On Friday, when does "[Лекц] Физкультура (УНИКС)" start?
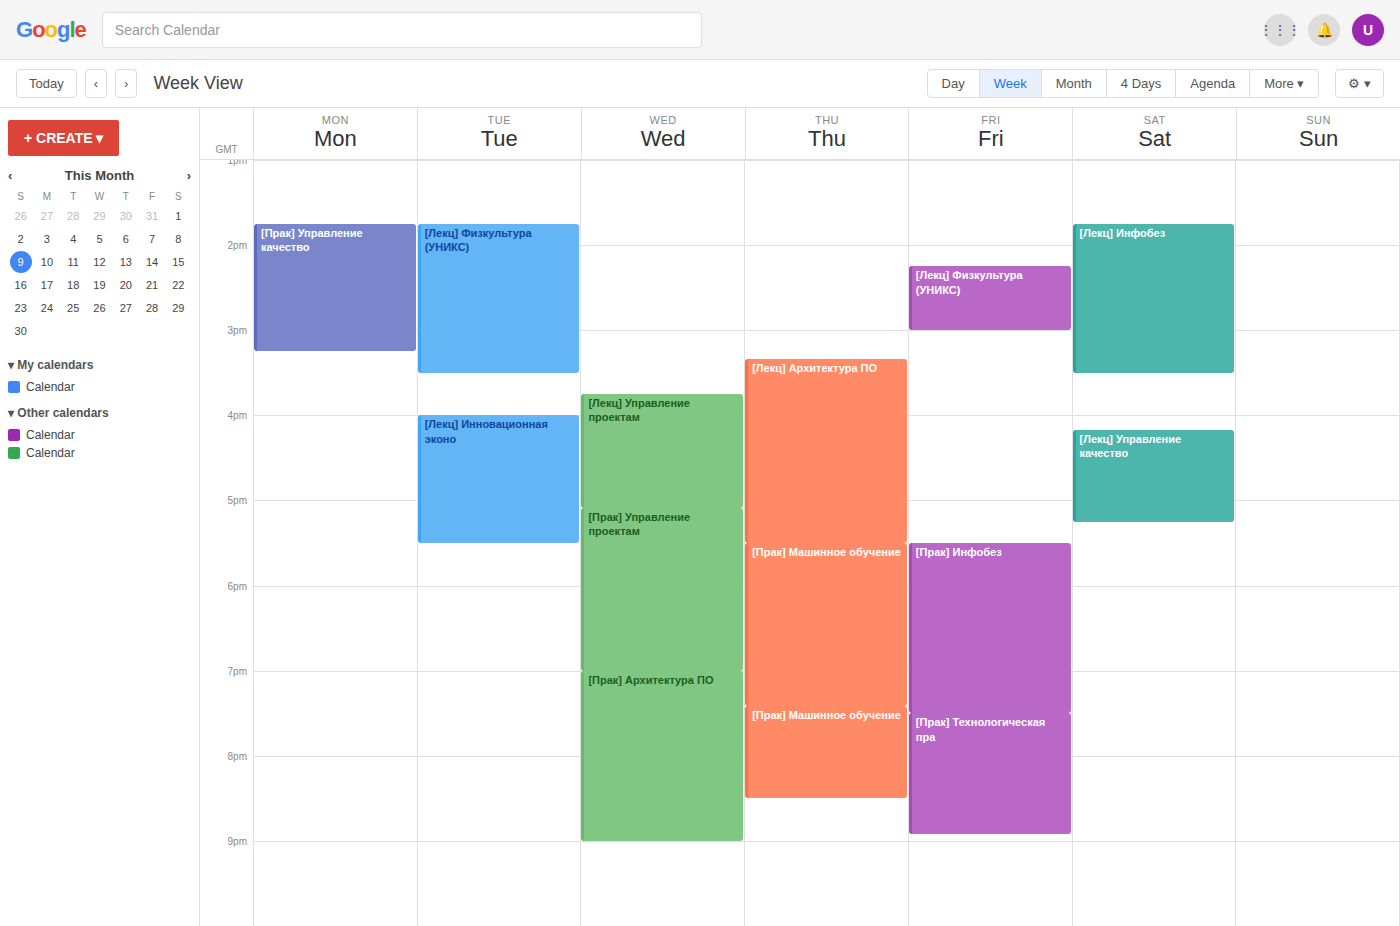
2:15 PM